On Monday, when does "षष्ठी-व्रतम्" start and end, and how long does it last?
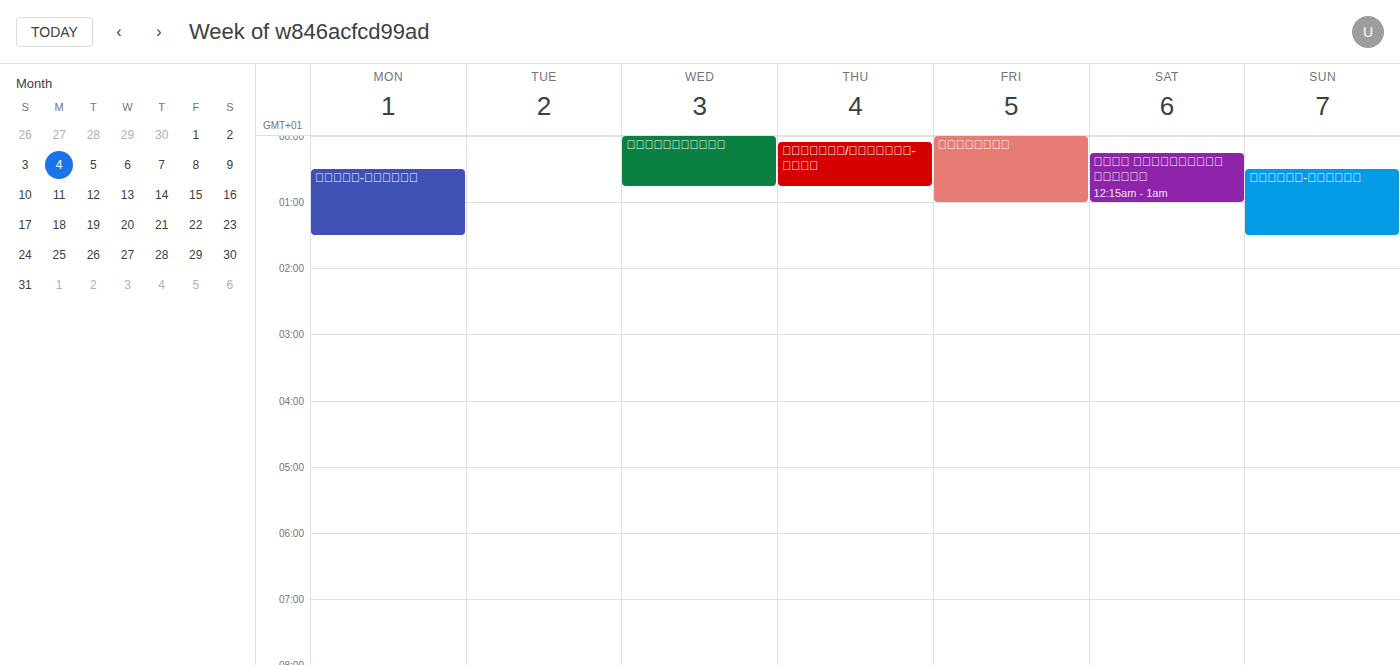
12:30 AM to 1:30 AM, 1 hour